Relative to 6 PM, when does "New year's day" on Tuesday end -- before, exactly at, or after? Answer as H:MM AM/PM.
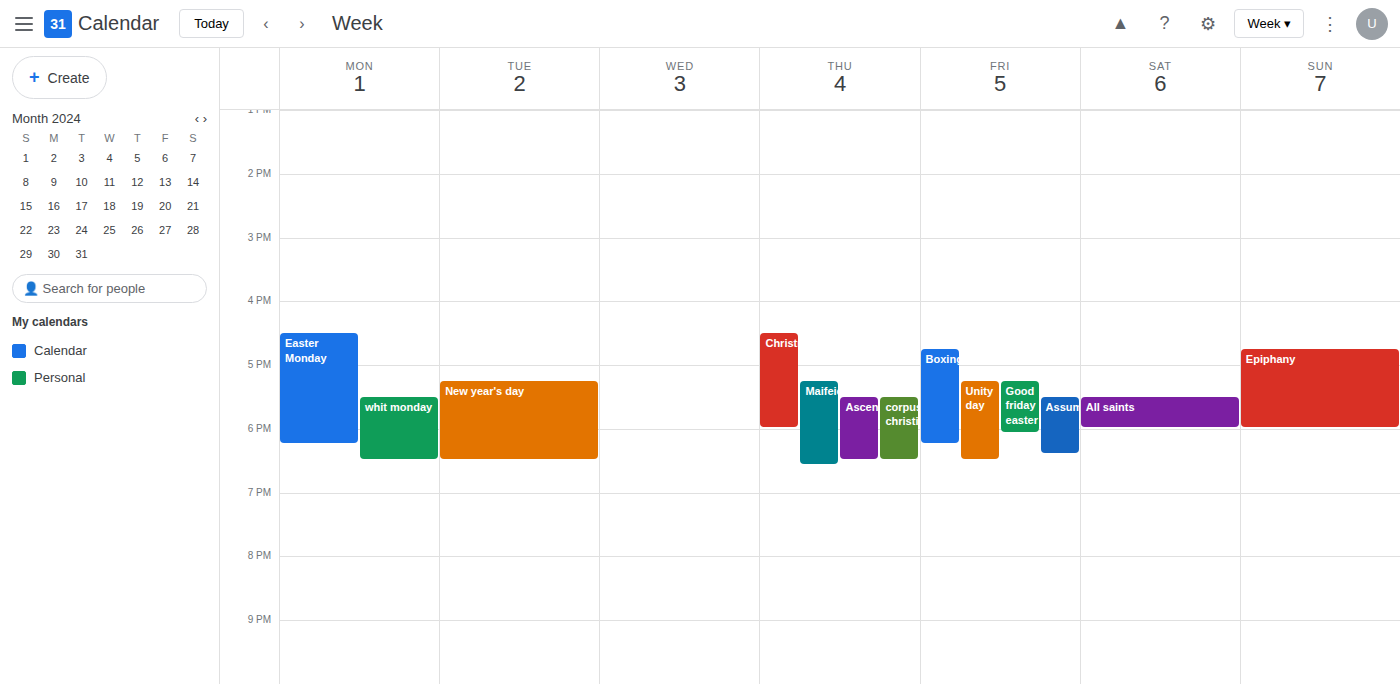
6:30 PM -- after 6 PM, 30 minutes below the 6 PM line.